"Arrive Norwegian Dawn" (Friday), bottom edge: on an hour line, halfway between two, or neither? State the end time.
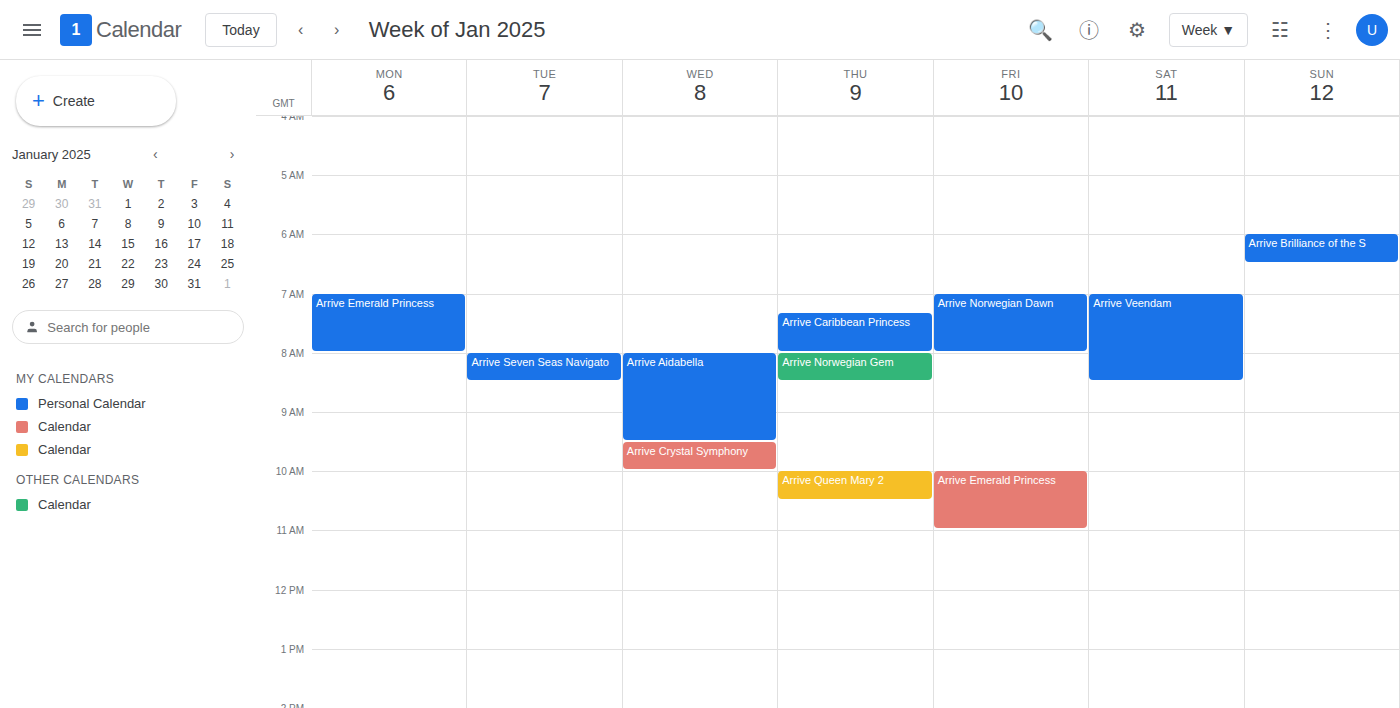
08:00 -- exactly on the 08:00 line.